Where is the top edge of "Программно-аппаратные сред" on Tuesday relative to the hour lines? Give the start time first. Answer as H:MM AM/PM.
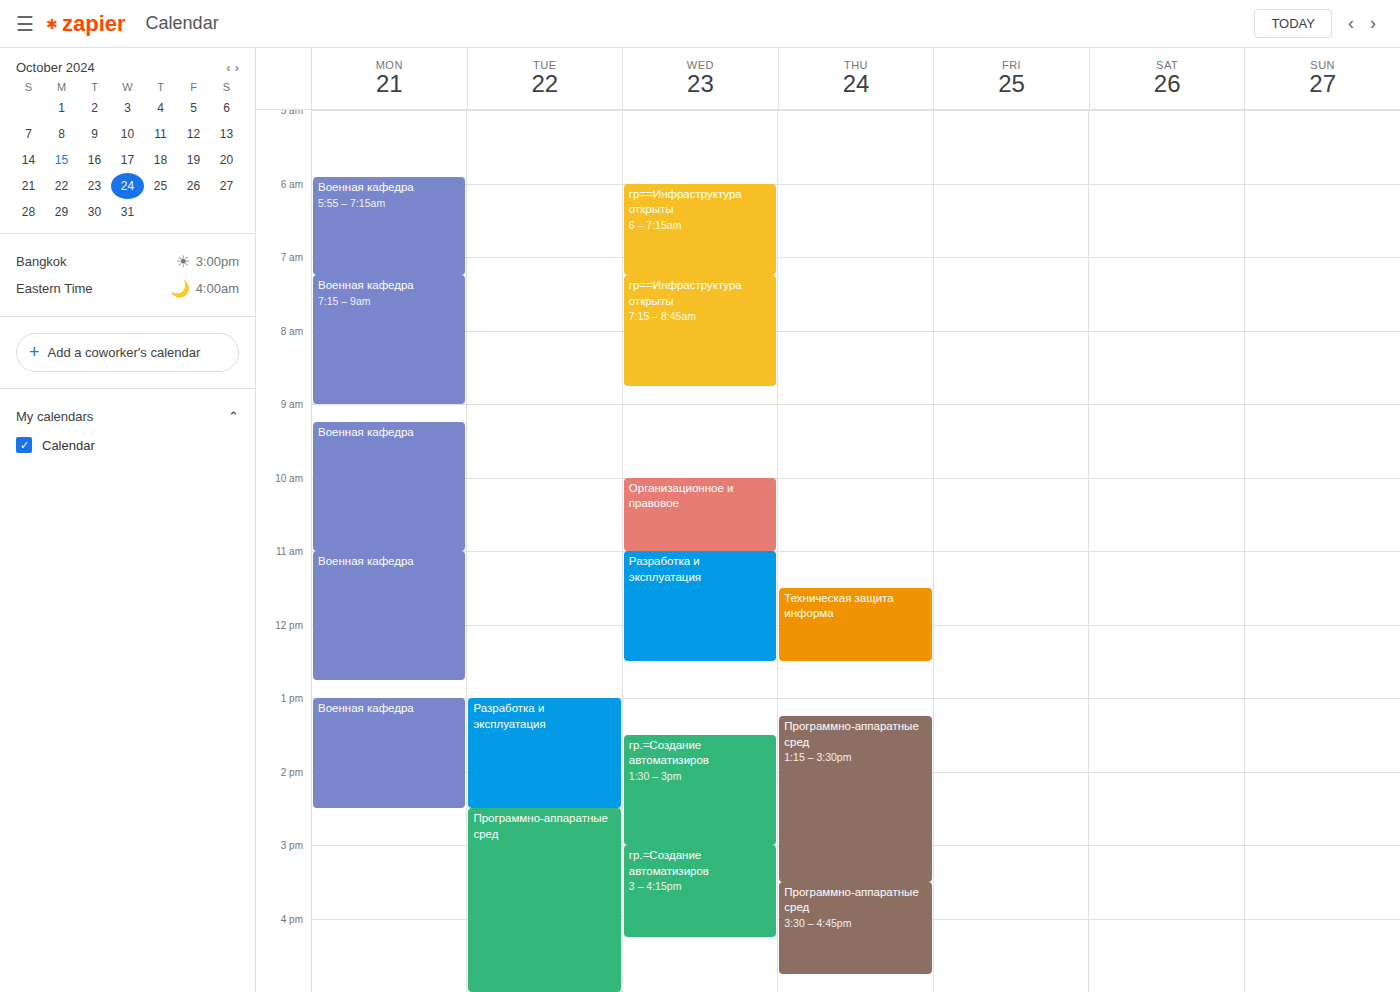
2:30 PM -- halfway between the 2 PM and 3 PM lines.